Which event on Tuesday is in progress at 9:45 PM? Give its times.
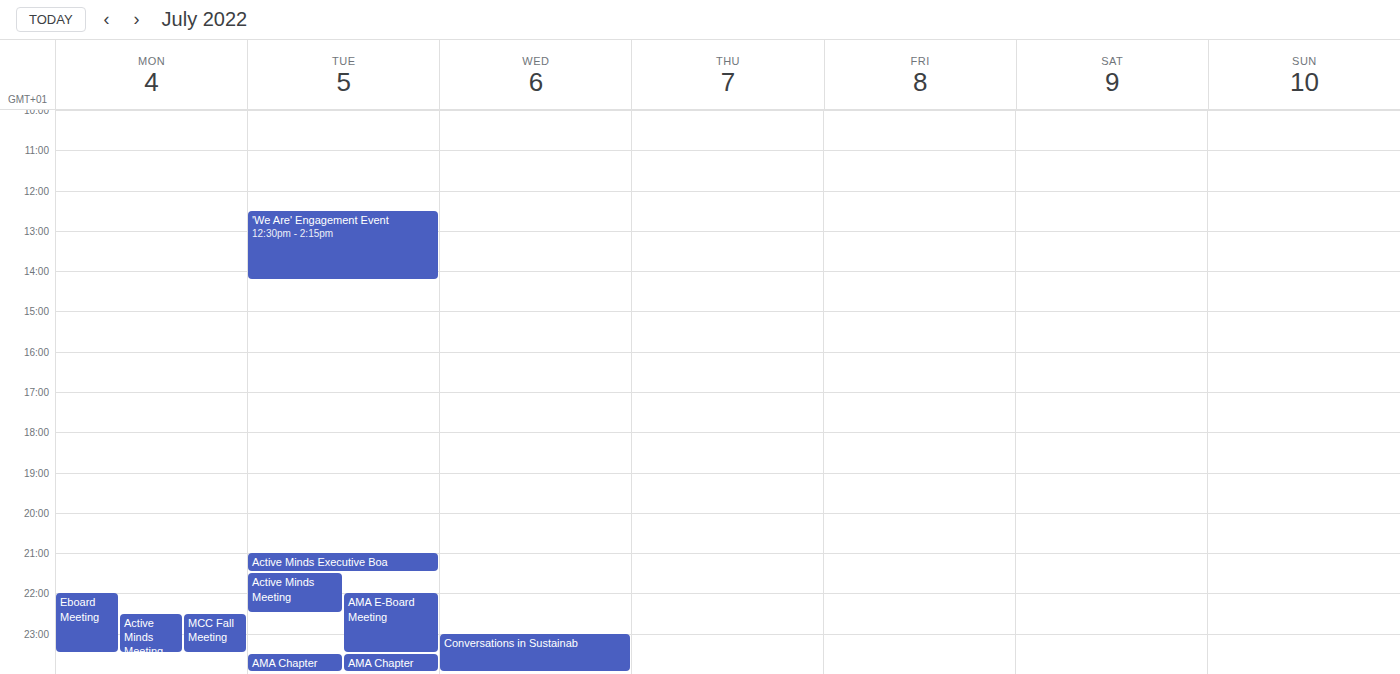
"Active Minds Meeting", 9:30 PM to 10:30 PM